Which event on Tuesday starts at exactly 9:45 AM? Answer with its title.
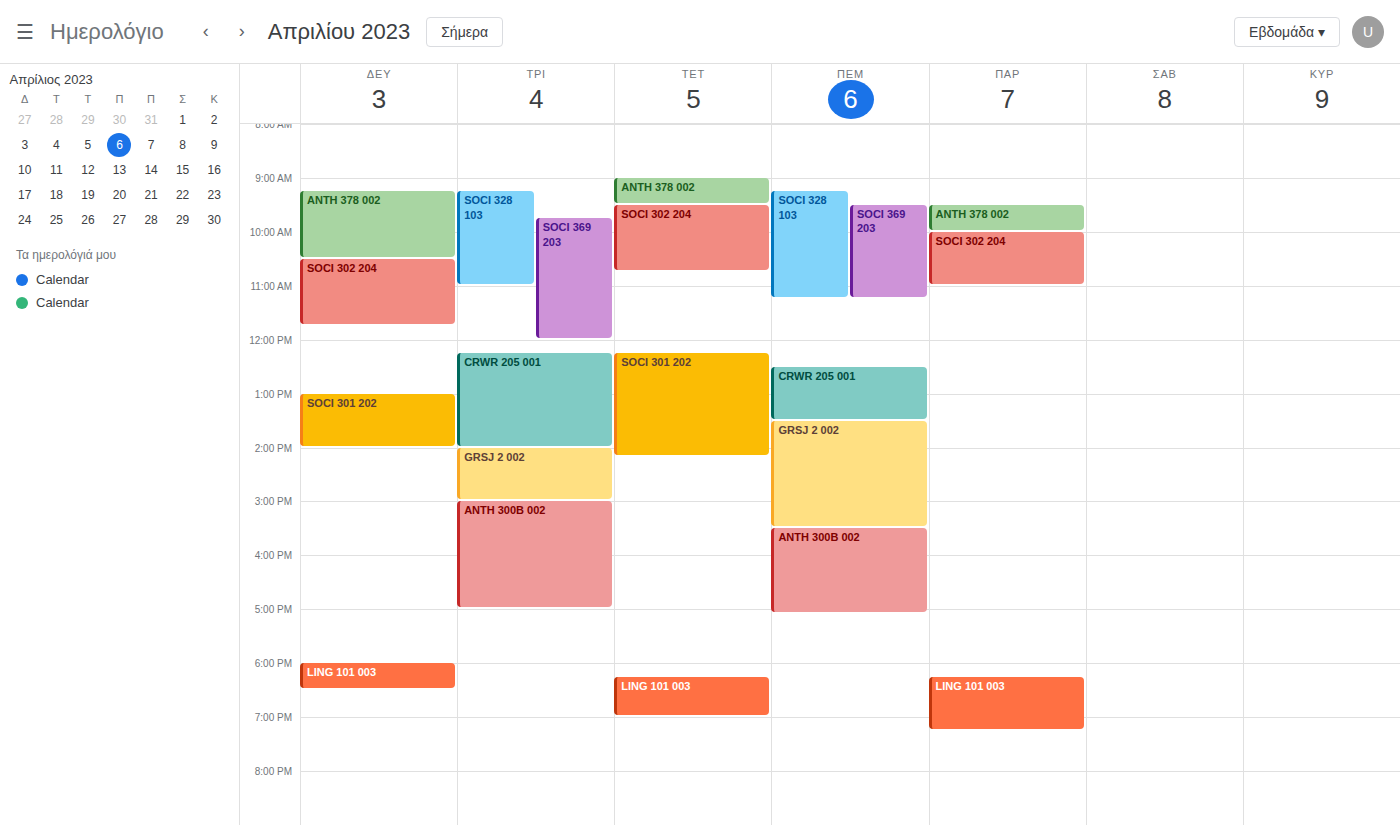
"SOCI 369 203"